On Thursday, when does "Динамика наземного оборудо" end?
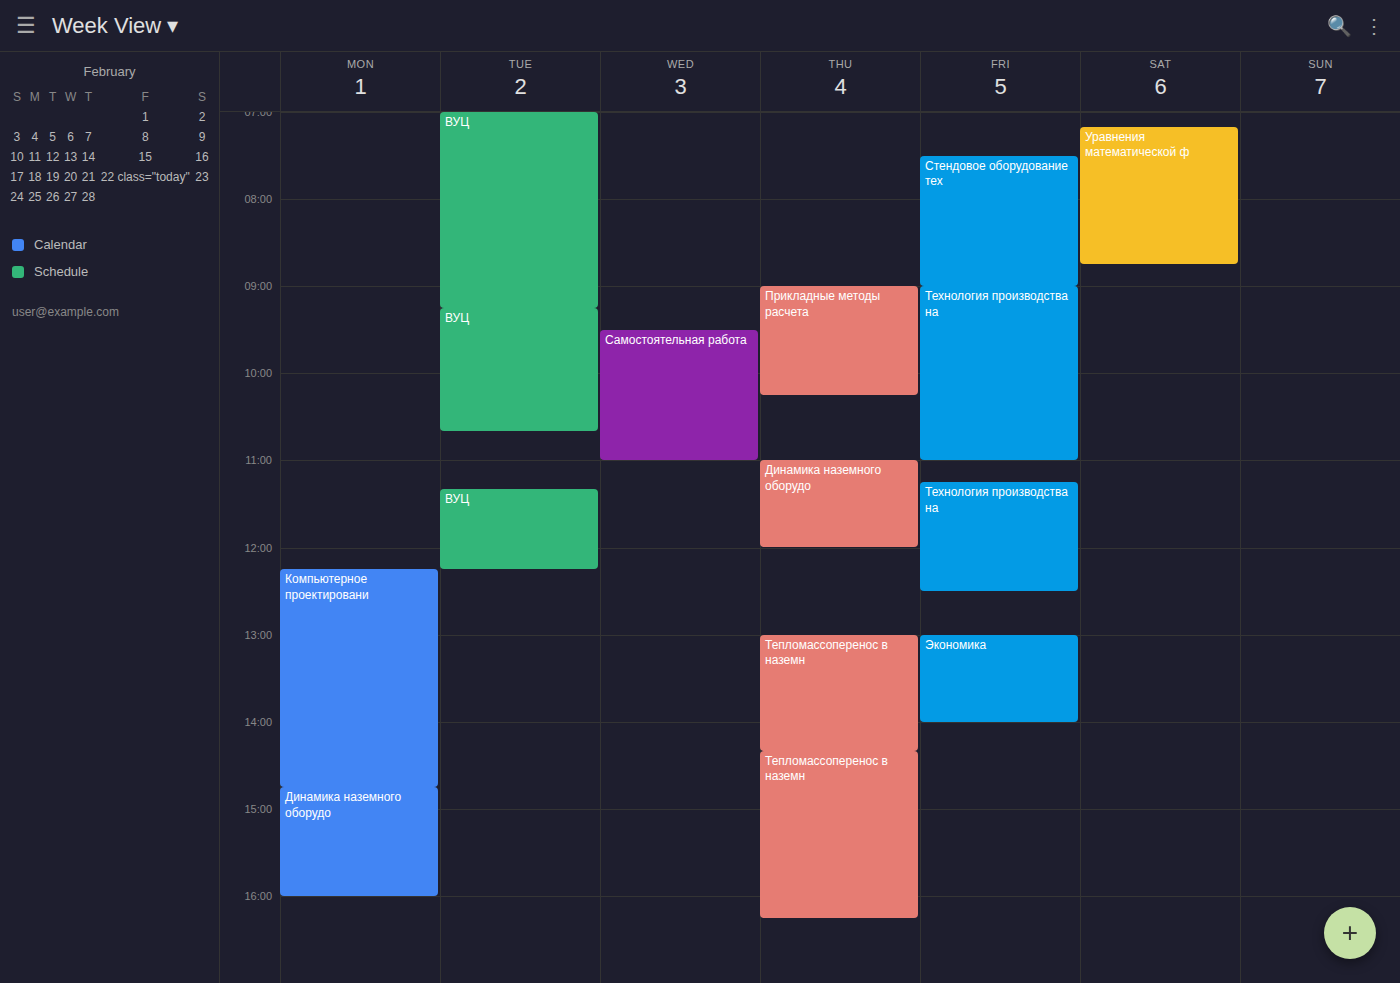
12:00 PM